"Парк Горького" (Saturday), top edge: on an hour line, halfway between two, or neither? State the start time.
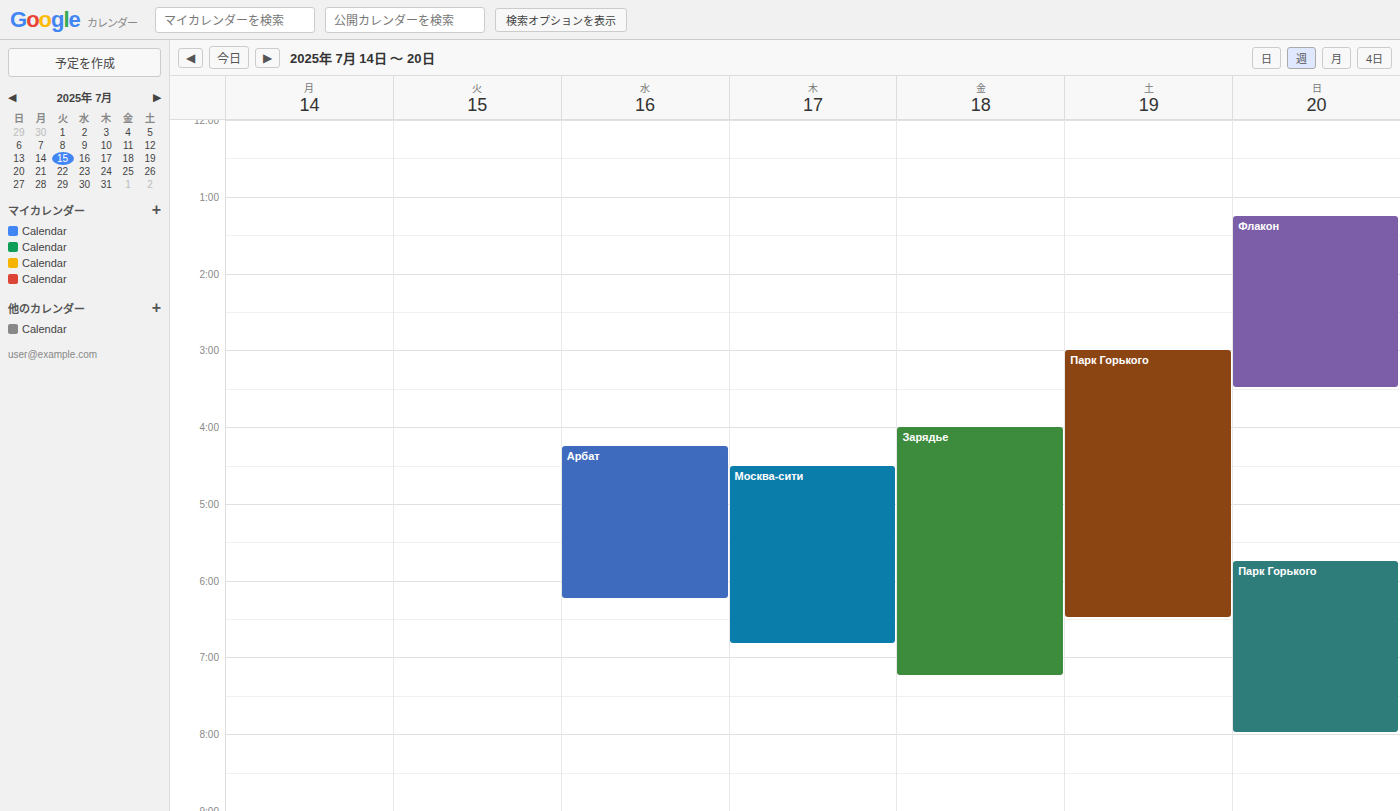
3:00 PM -- exactly on the 3 PM line.